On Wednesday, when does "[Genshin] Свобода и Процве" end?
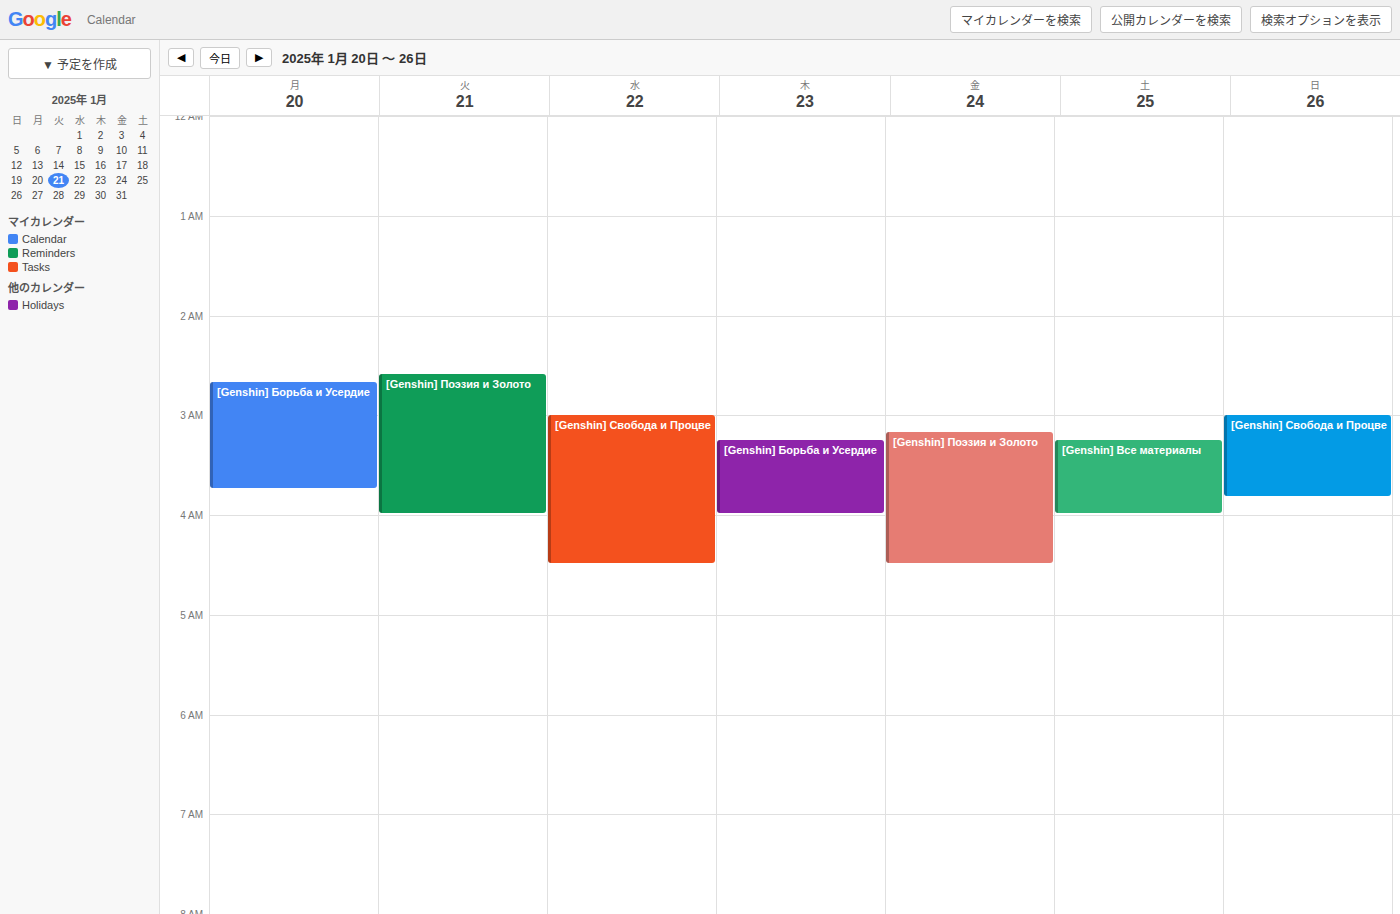
4:30 AM